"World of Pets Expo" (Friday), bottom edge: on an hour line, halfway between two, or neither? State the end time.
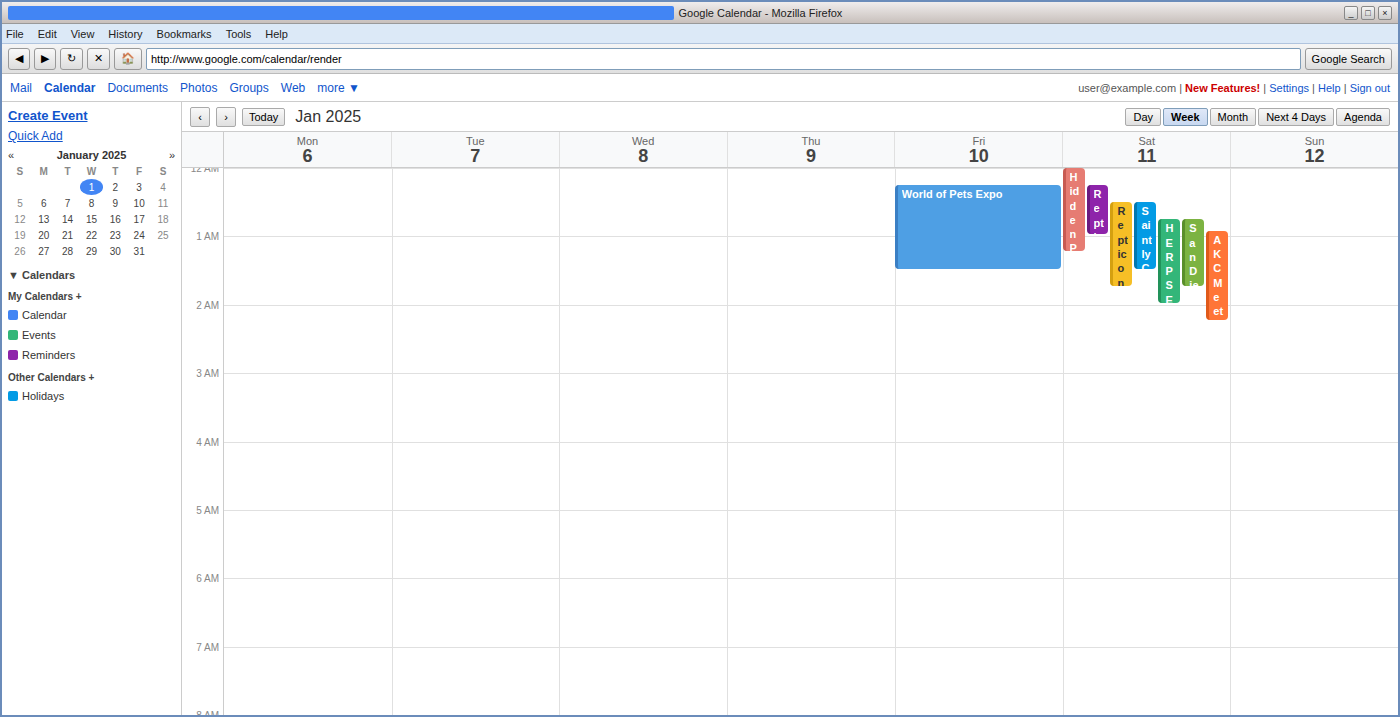
1:30 AM -- halfway between the 1 AM and 2 AM lines.